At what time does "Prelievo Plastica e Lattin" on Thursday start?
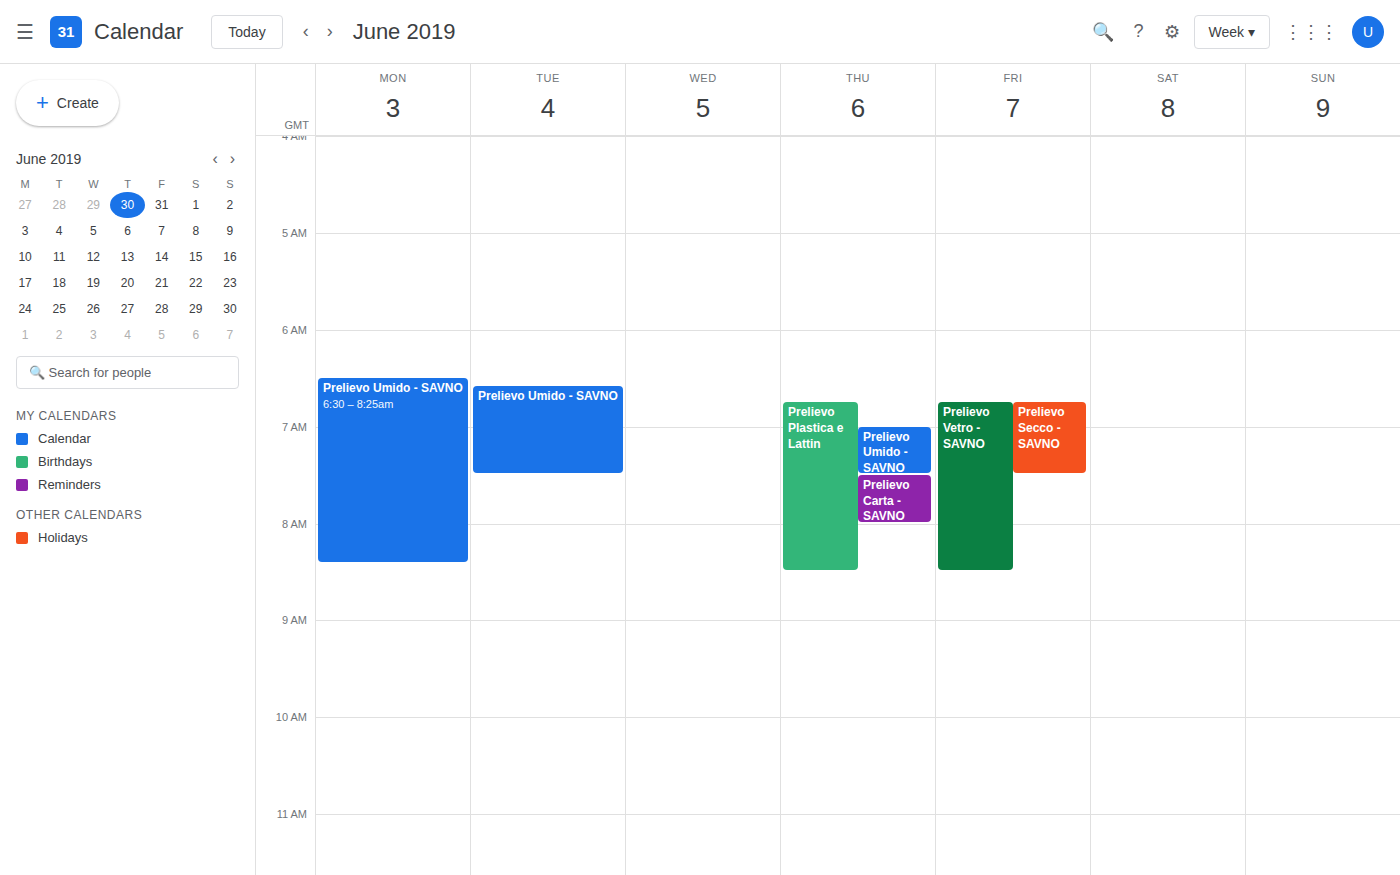
6:45 AM